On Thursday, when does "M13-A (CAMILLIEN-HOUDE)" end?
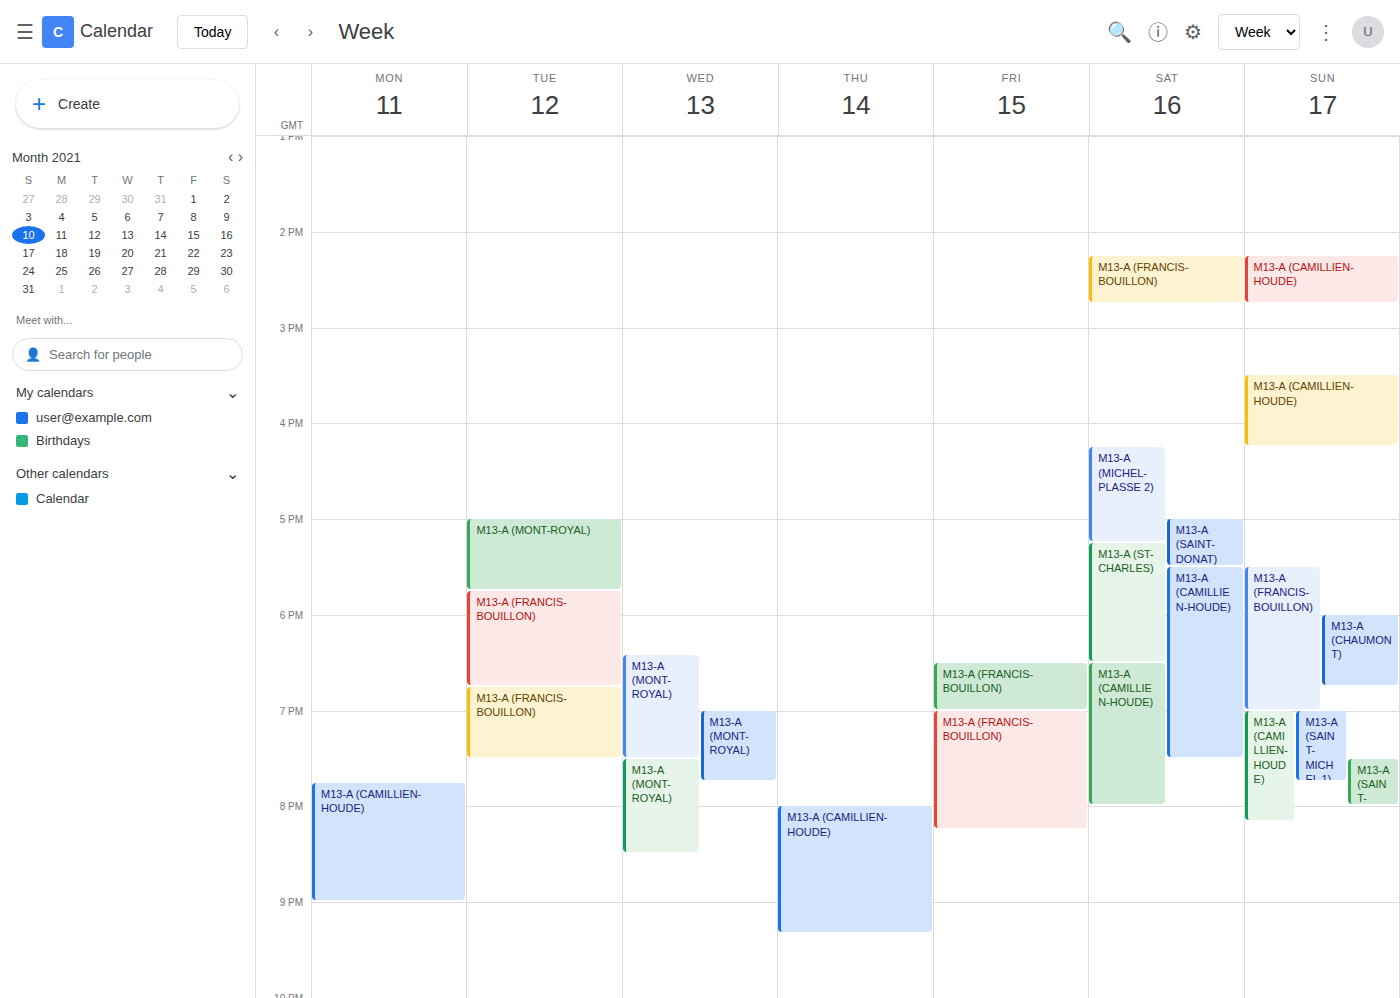
9:20 PM